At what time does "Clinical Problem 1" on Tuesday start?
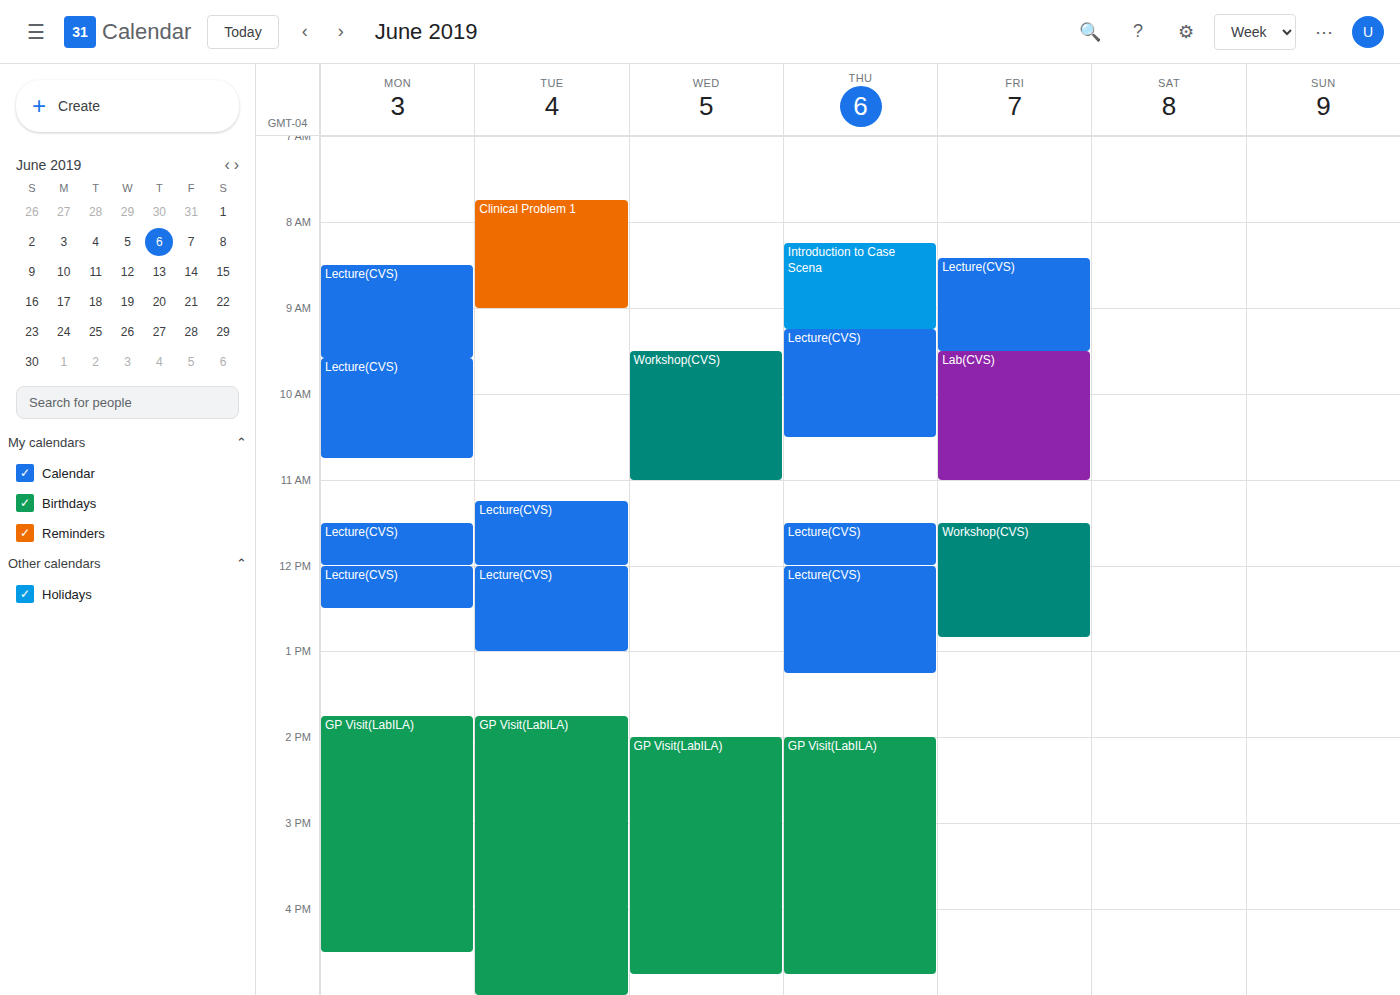
7:45 AM